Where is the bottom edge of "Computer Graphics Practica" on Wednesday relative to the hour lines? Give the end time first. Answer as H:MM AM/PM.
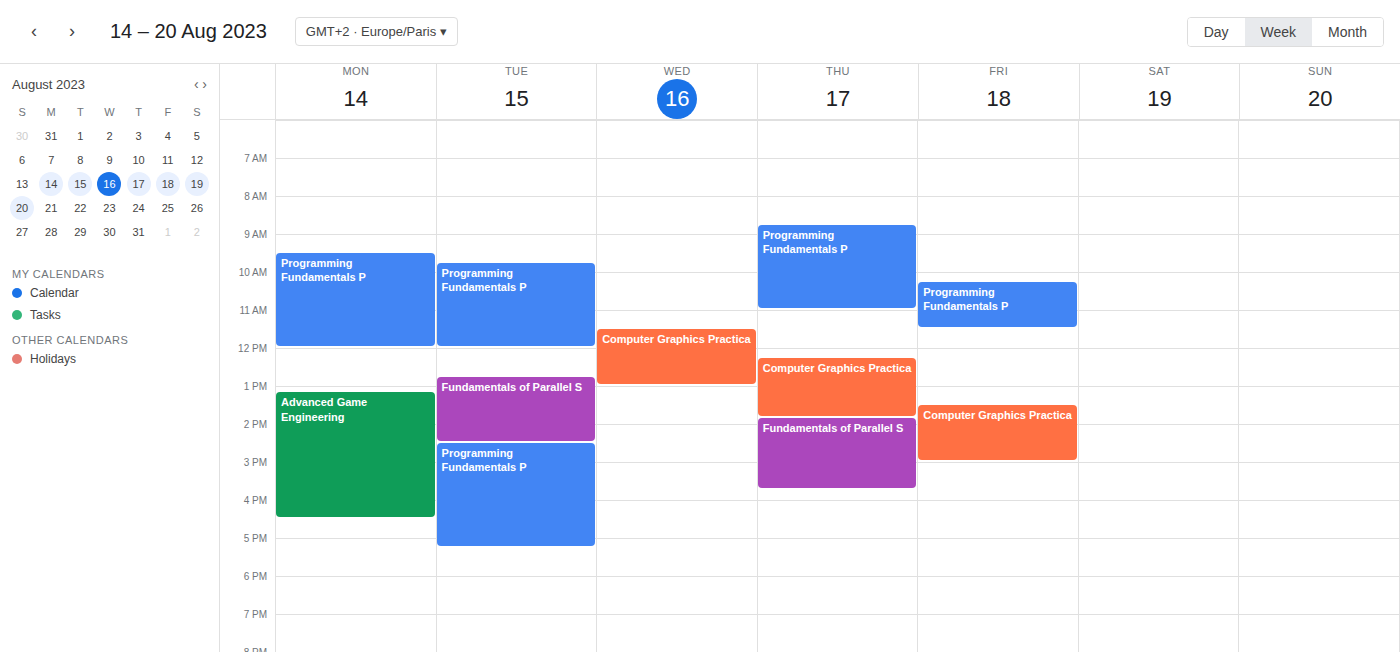
1:00 PM -- exactly on the 1 PM line.